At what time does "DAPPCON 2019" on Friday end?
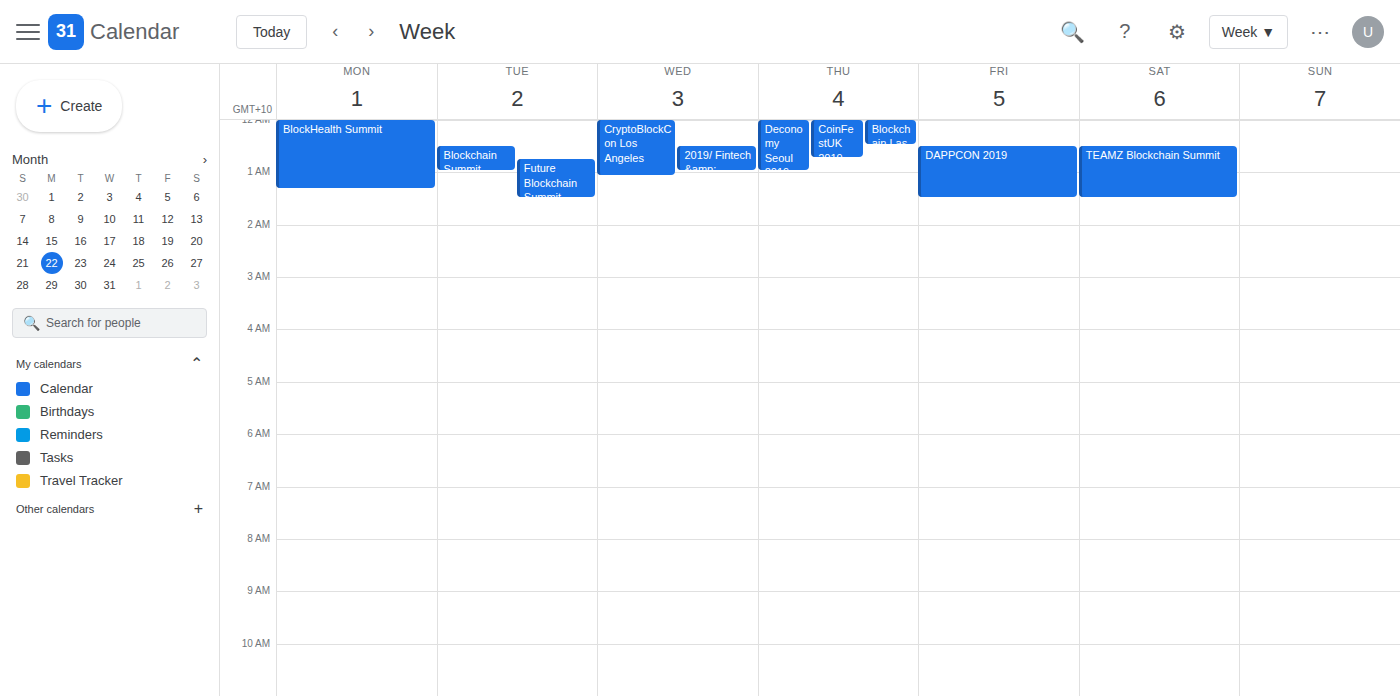
01:30